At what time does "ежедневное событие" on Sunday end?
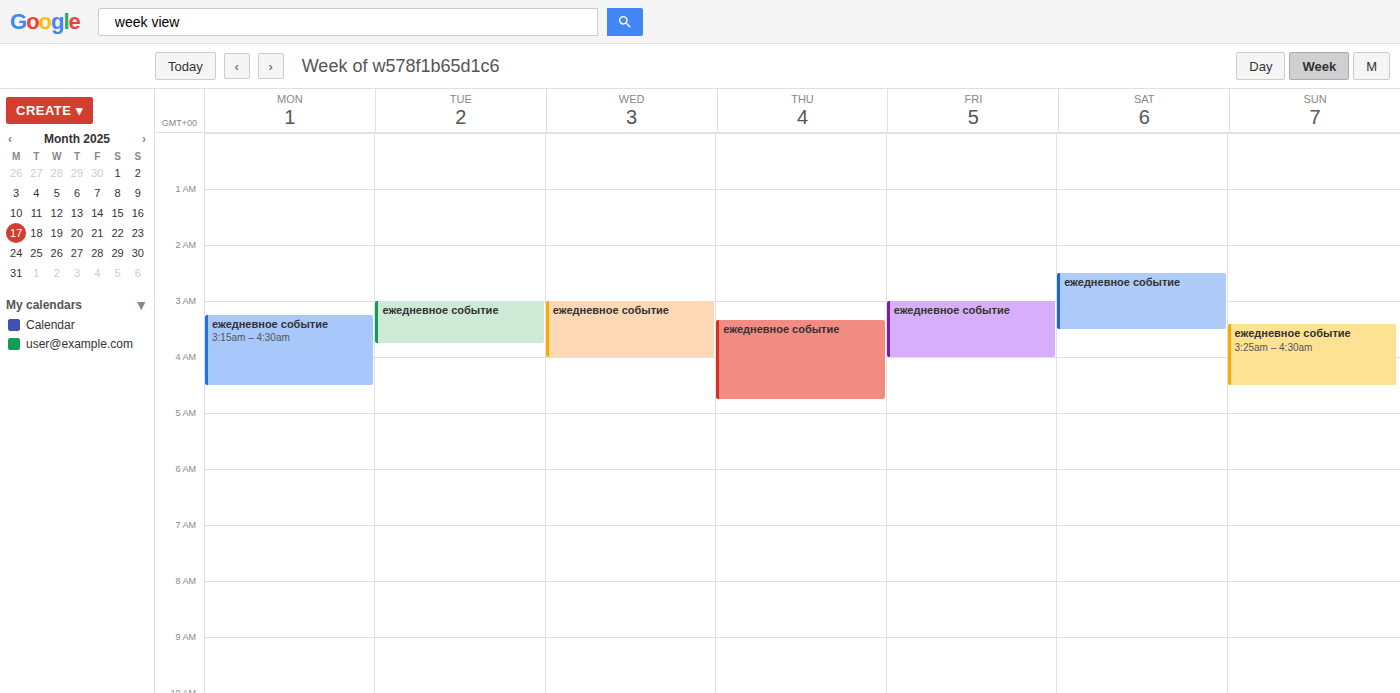
04:30